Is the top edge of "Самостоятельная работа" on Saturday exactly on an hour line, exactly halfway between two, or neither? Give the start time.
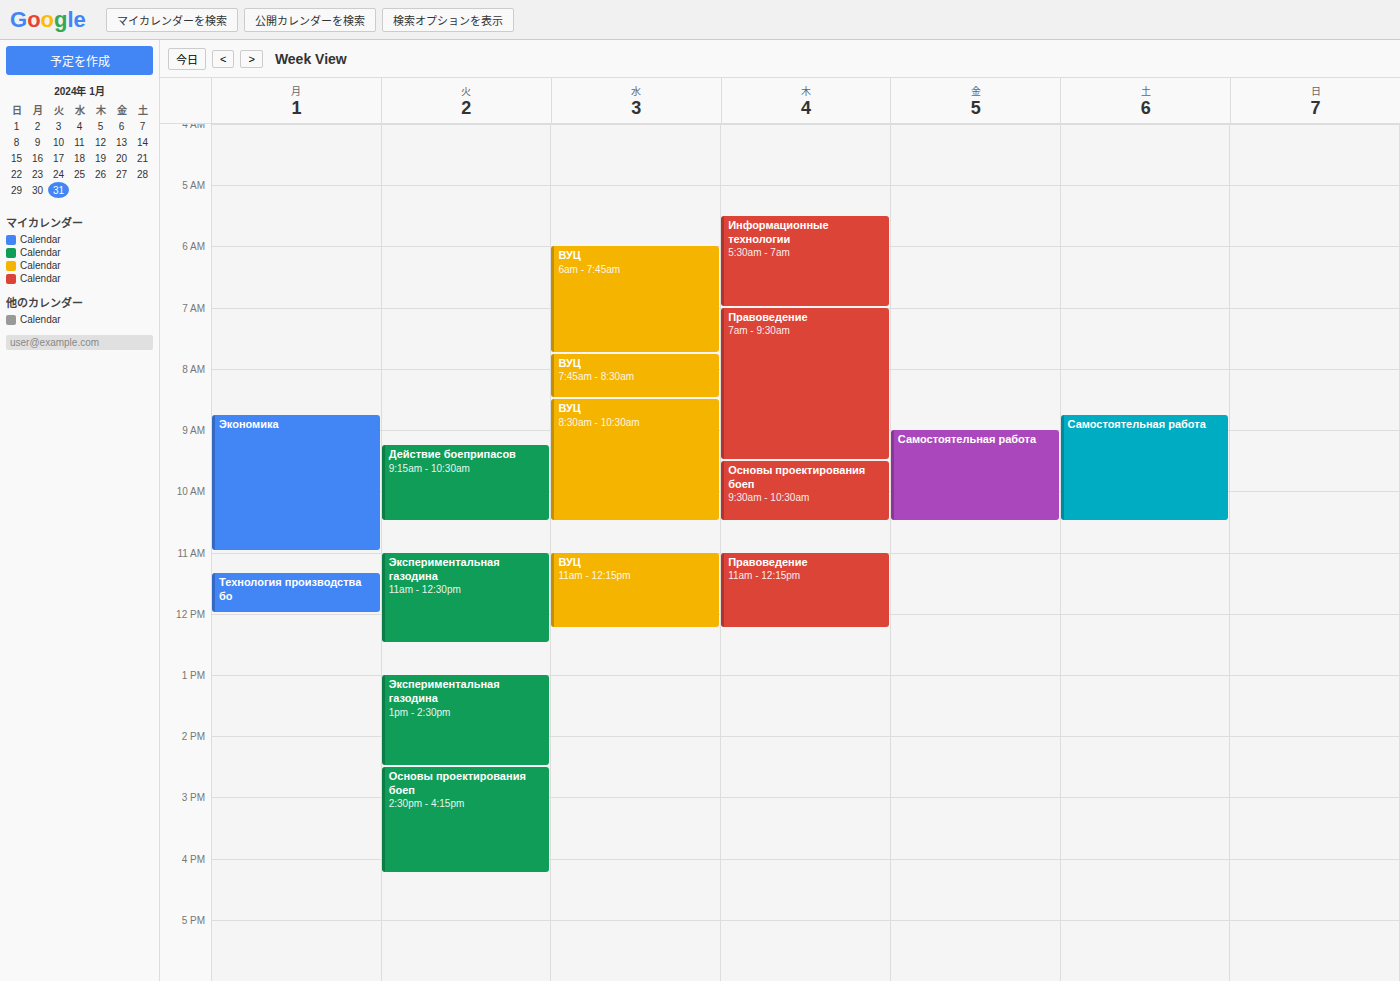
8:45 AM -- neither: three quarters of the way from the 8 AM line to the 9 AM line.